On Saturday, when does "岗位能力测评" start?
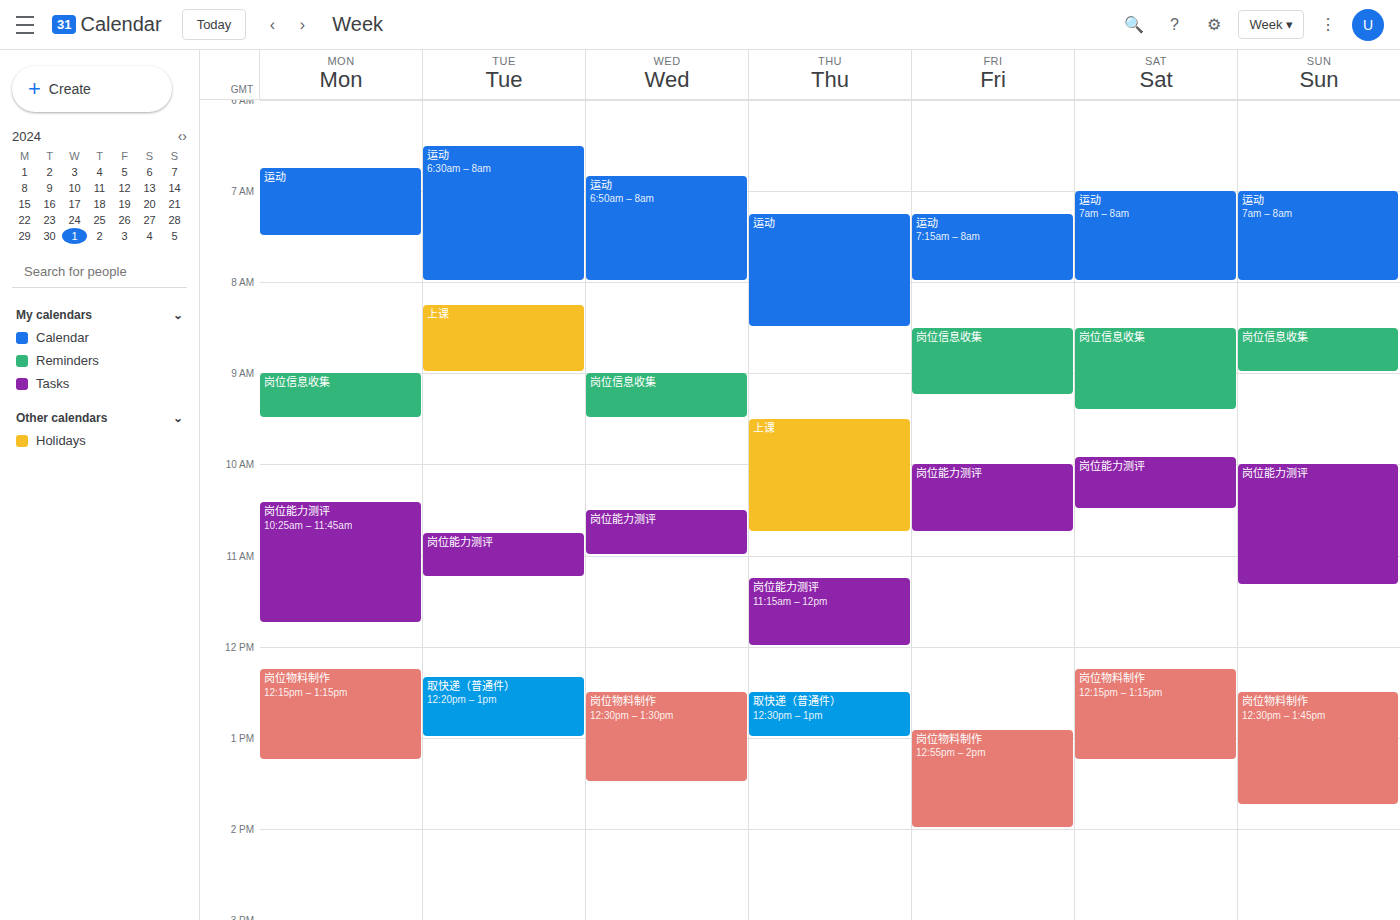
9:55 AM